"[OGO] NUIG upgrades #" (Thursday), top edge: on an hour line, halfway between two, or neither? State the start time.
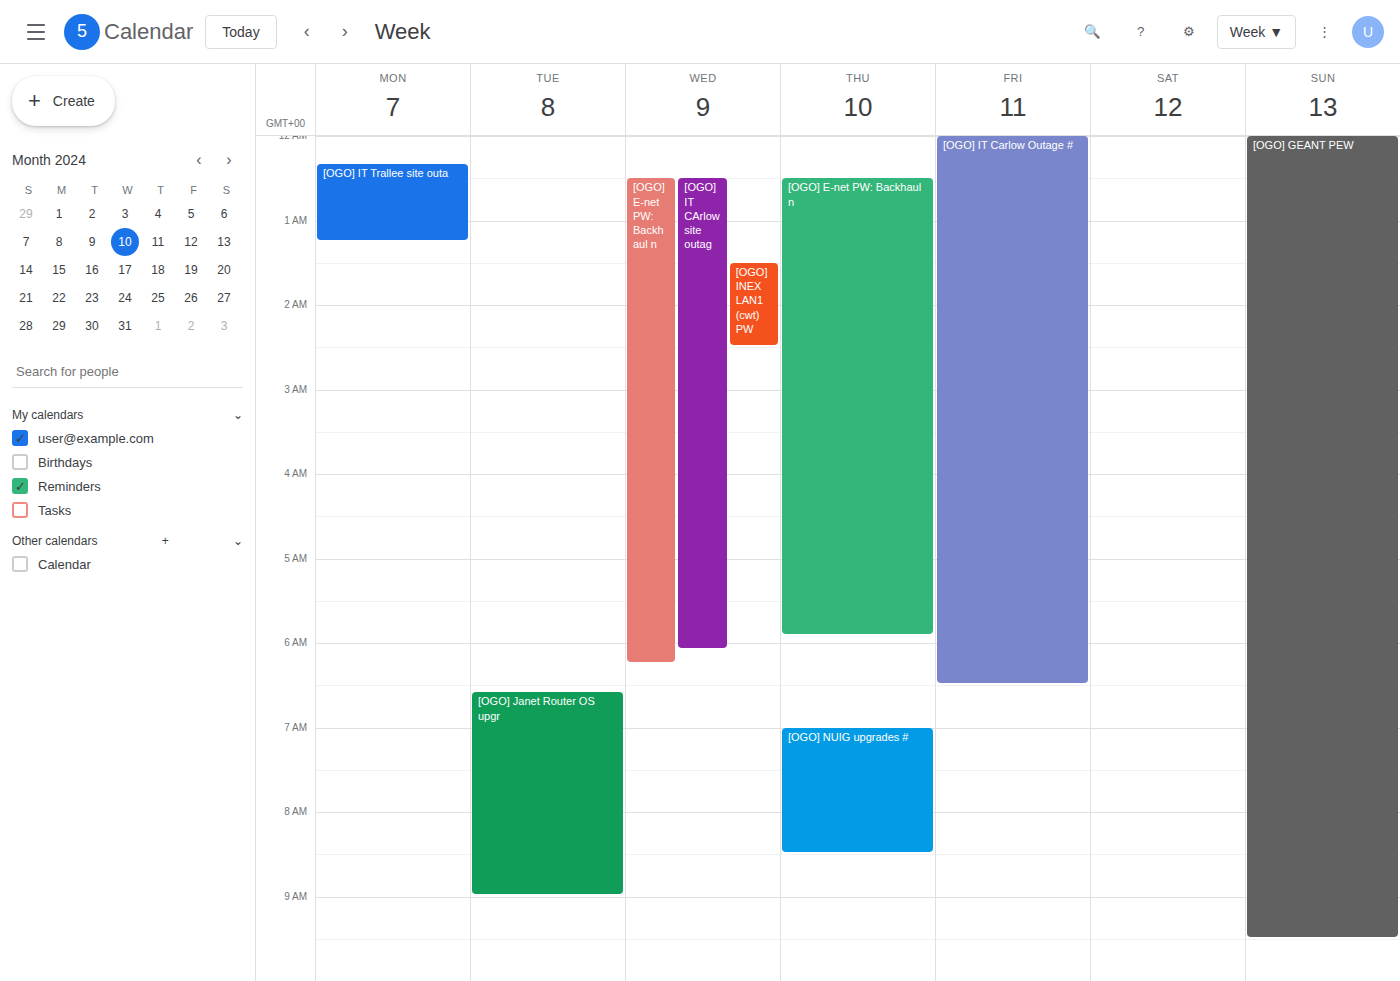
7:00 AM -- exactly on the 7 AM line.